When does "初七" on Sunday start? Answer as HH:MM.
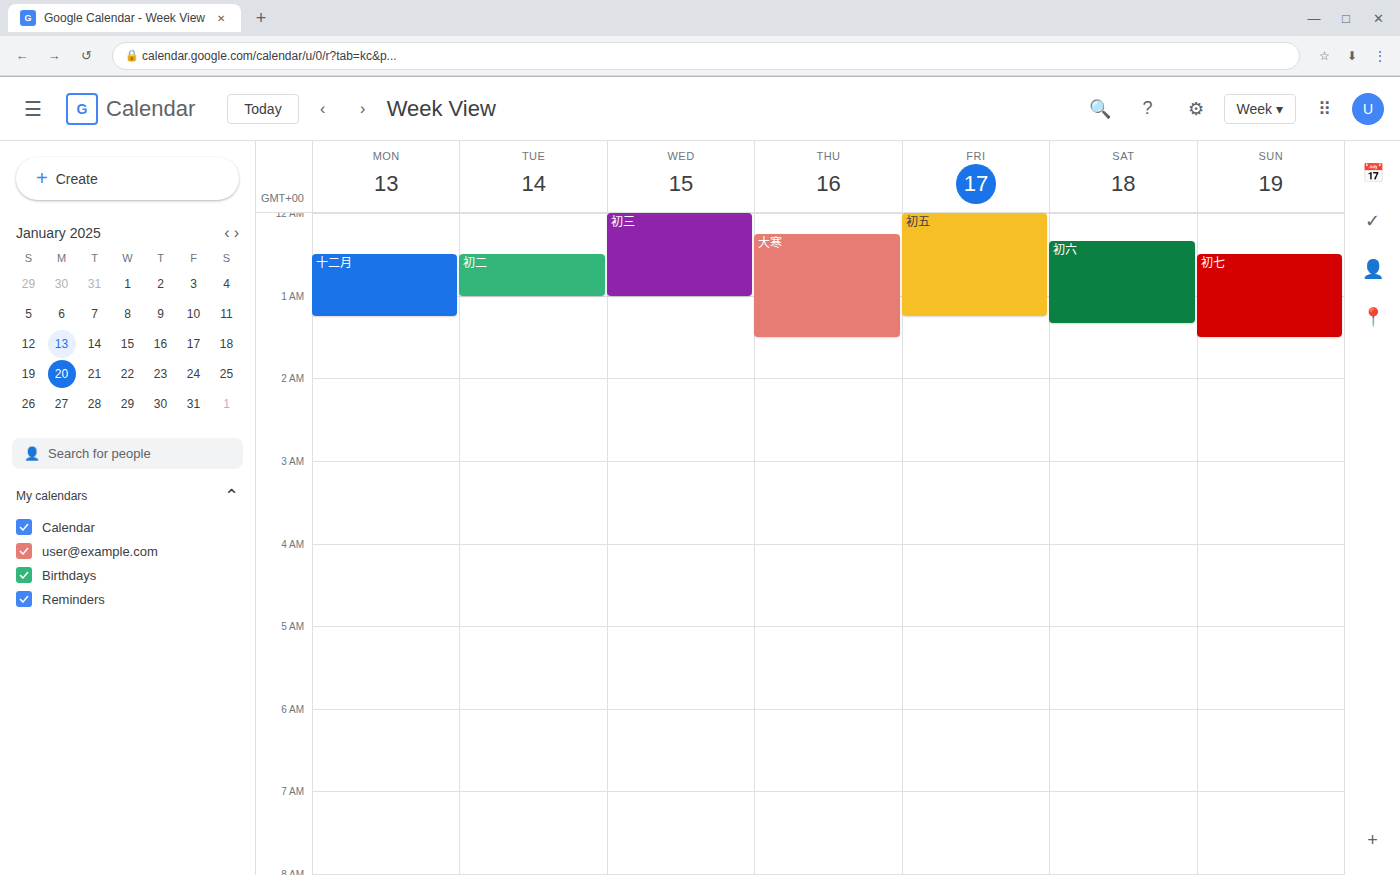
00:30